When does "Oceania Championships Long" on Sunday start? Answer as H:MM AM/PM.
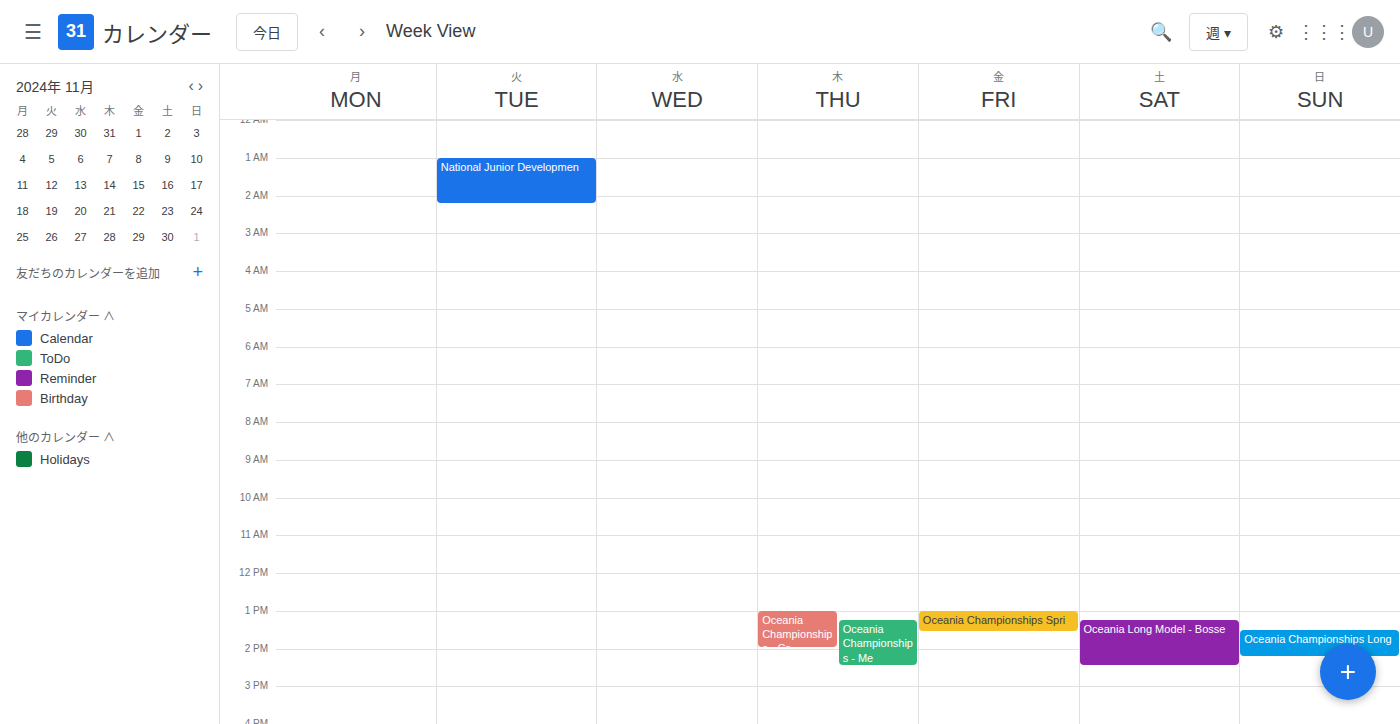
1:30 PM